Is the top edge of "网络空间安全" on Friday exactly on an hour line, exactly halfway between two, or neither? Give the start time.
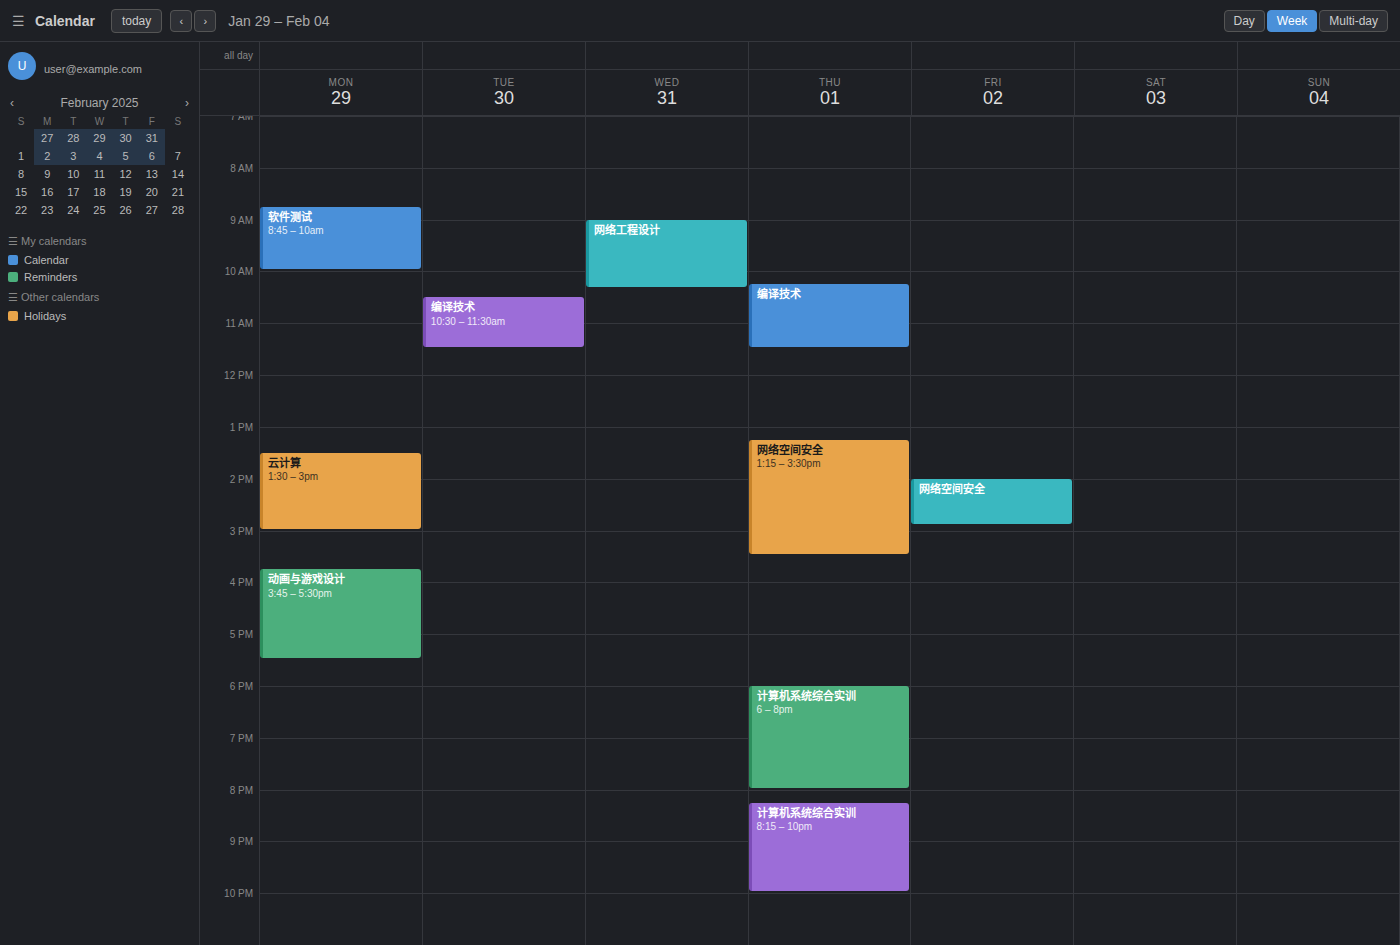
14:00 -- exactly on the 14:00 line.